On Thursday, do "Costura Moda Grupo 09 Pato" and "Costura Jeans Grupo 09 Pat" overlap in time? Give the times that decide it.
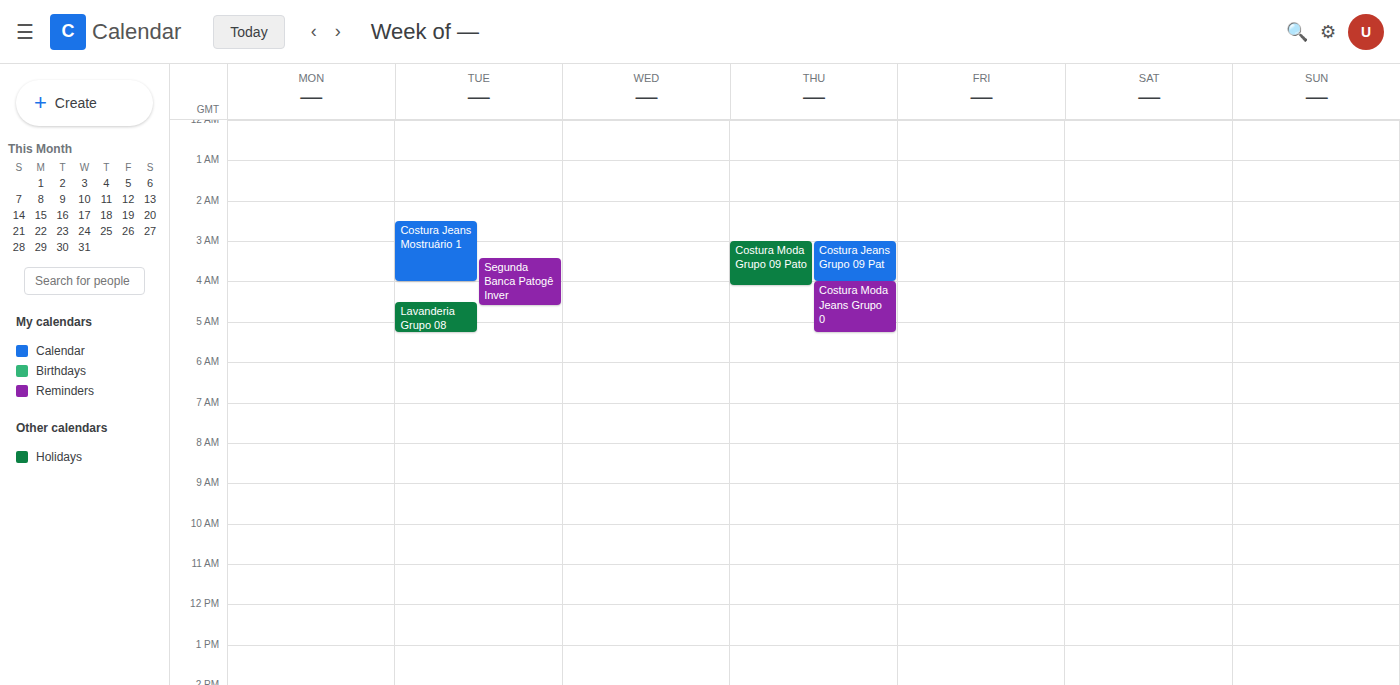
"Costura Jeans Grupo 09 Pat" runs 3:00 AM to 4:00 AM, inside "Costura Moda Grupo 09 Pato" -- they overlap.